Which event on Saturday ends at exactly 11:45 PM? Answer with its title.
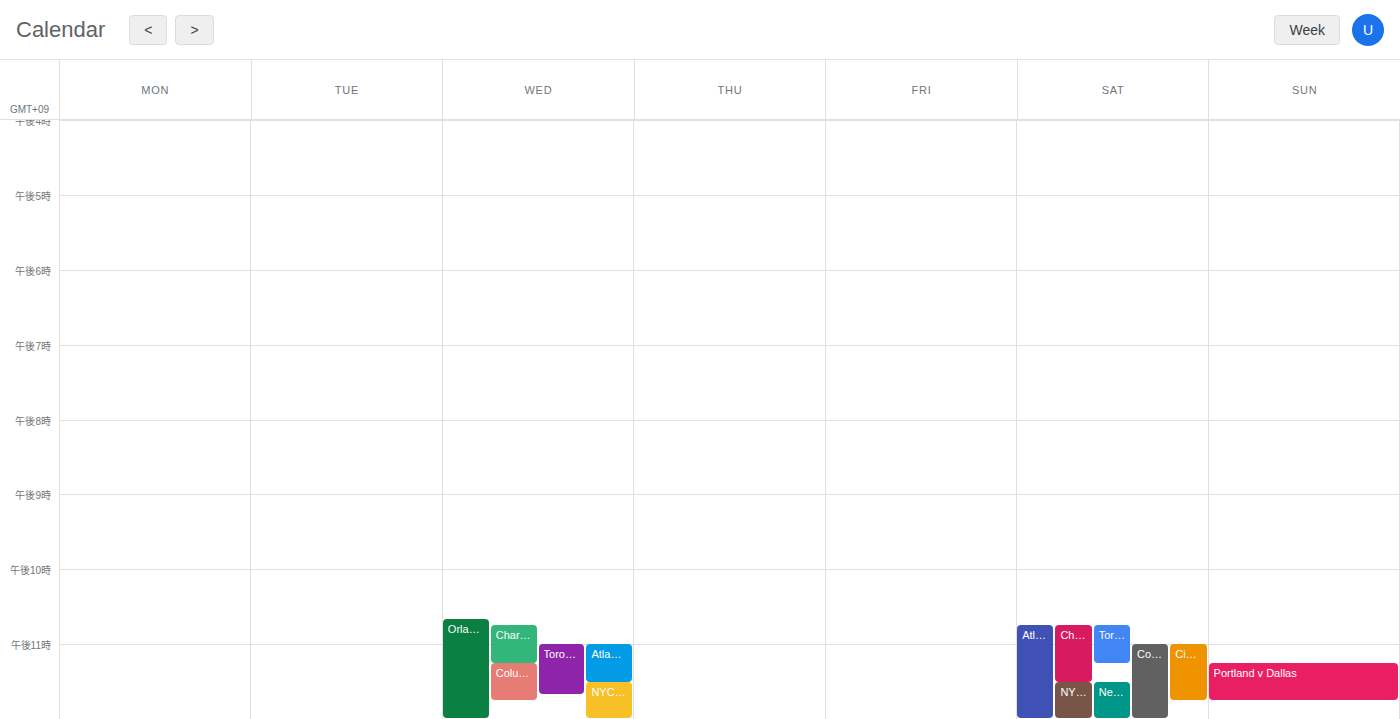
"Cincinnati v Orlando"